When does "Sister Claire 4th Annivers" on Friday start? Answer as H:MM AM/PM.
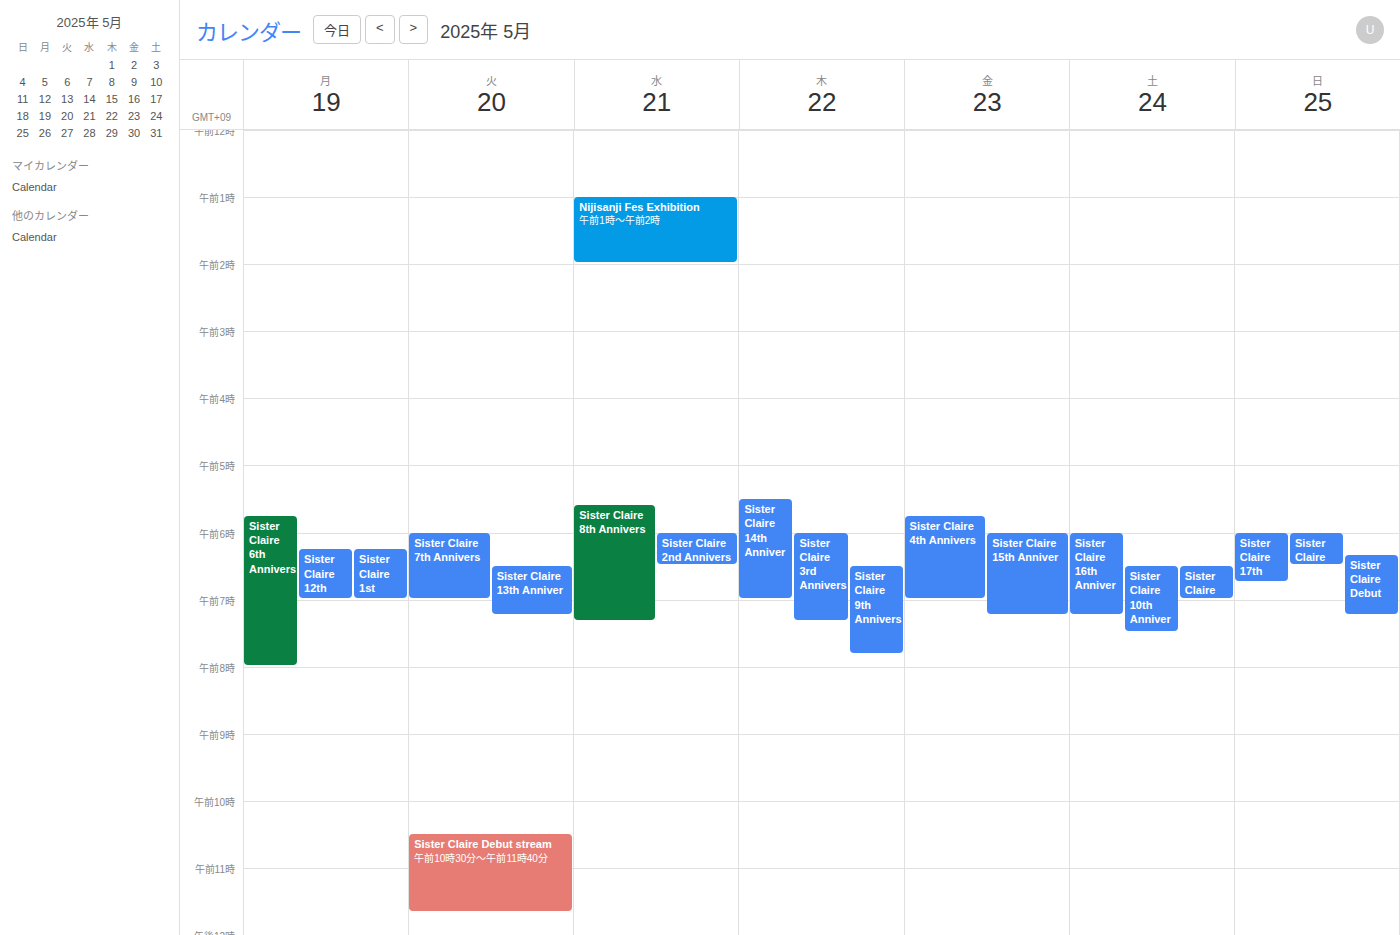
5:45 AM